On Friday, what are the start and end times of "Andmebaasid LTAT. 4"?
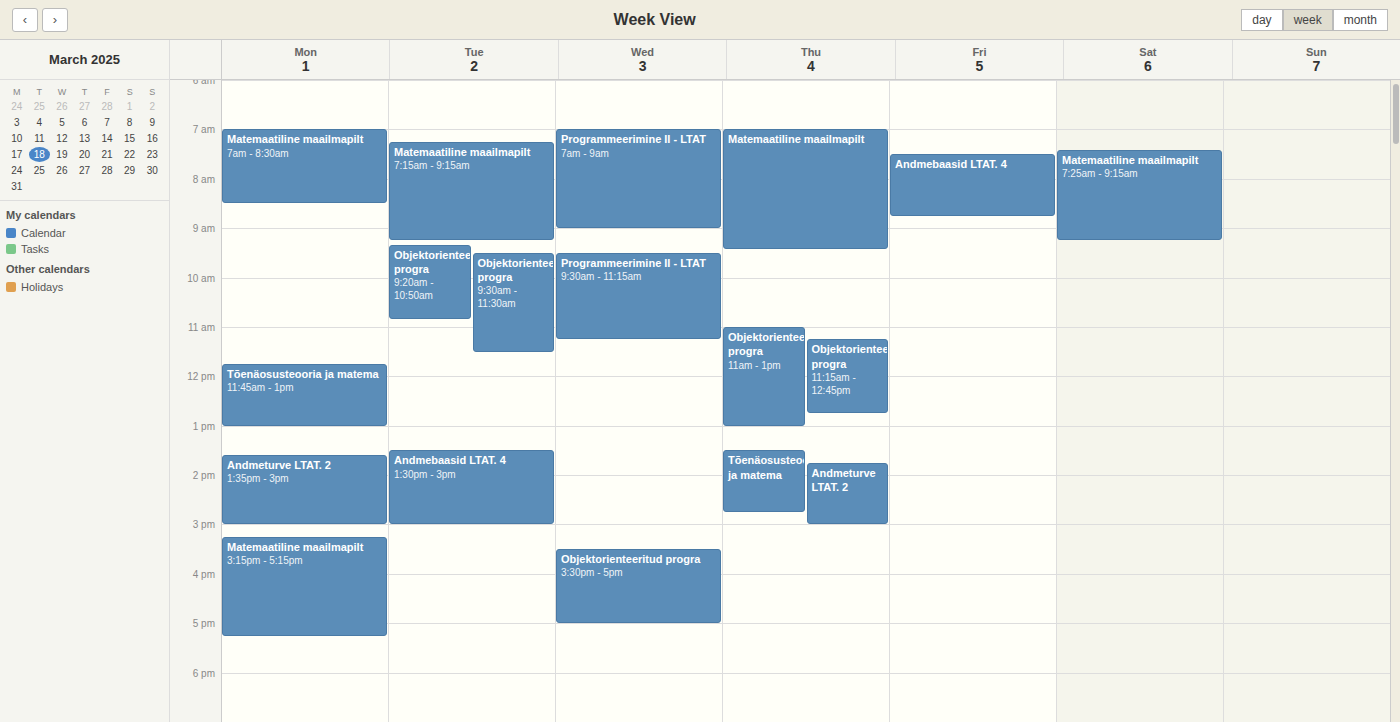
7:30 AM to 8:45 AM